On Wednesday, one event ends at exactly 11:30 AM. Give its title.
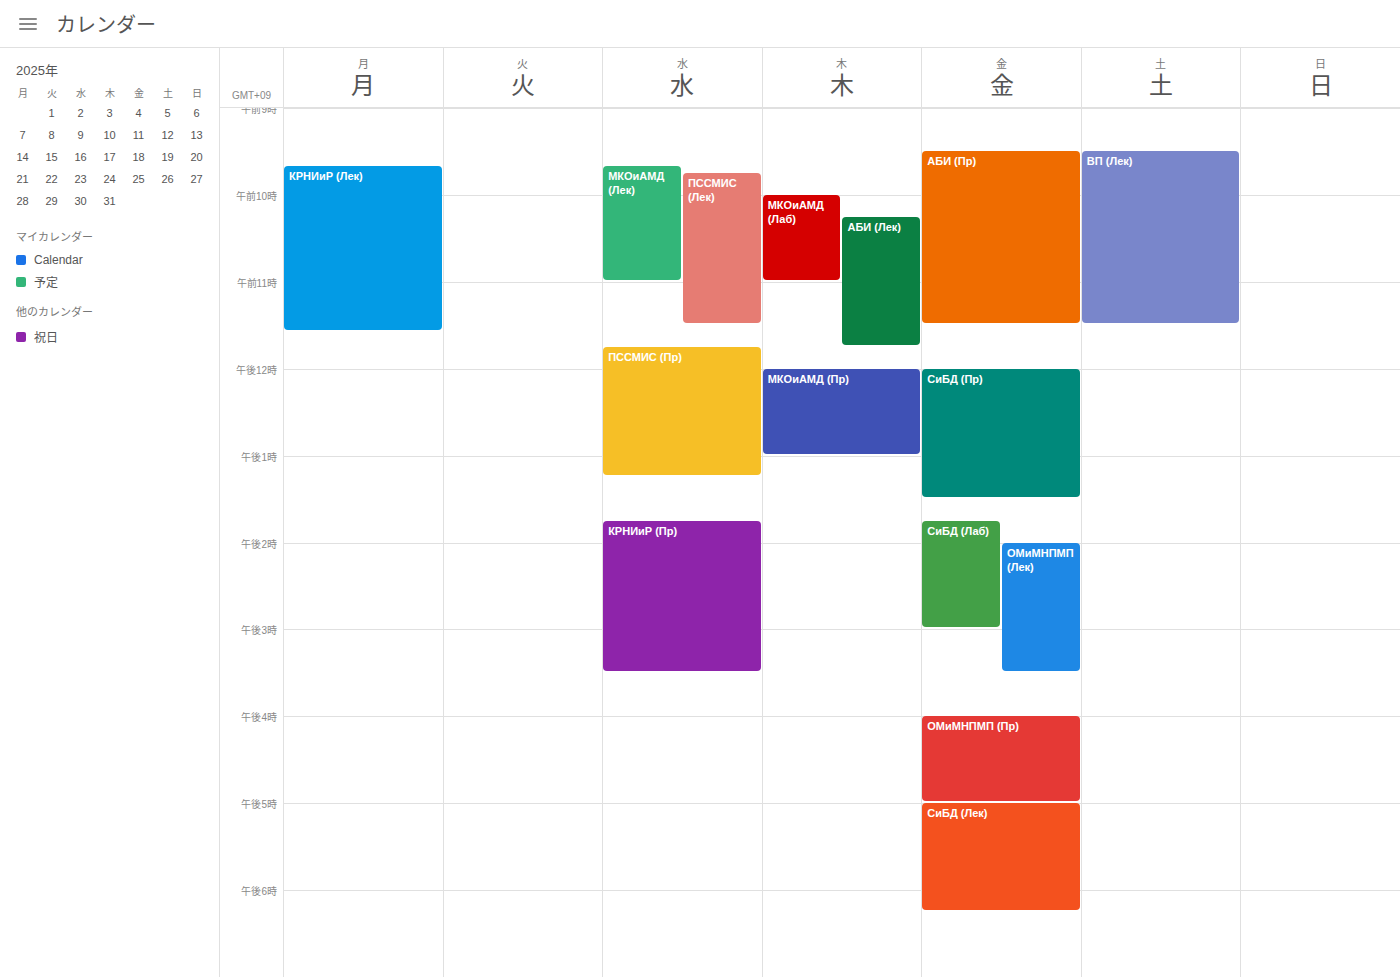
"ПССМИС (Лек)"